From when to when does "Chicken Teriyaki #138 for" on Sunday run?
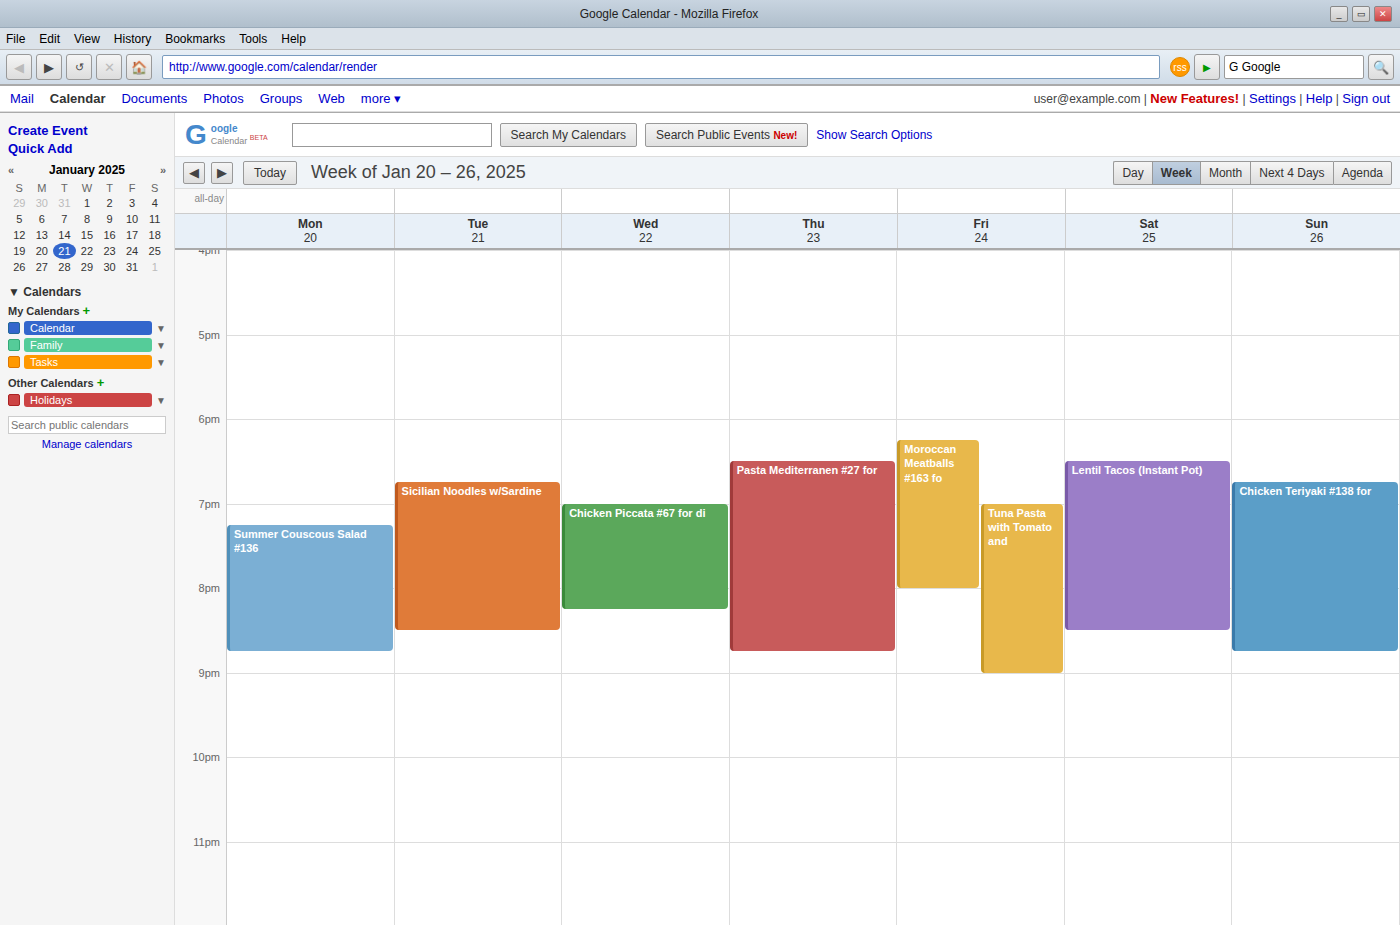
6:45 PM to 8:45 PM